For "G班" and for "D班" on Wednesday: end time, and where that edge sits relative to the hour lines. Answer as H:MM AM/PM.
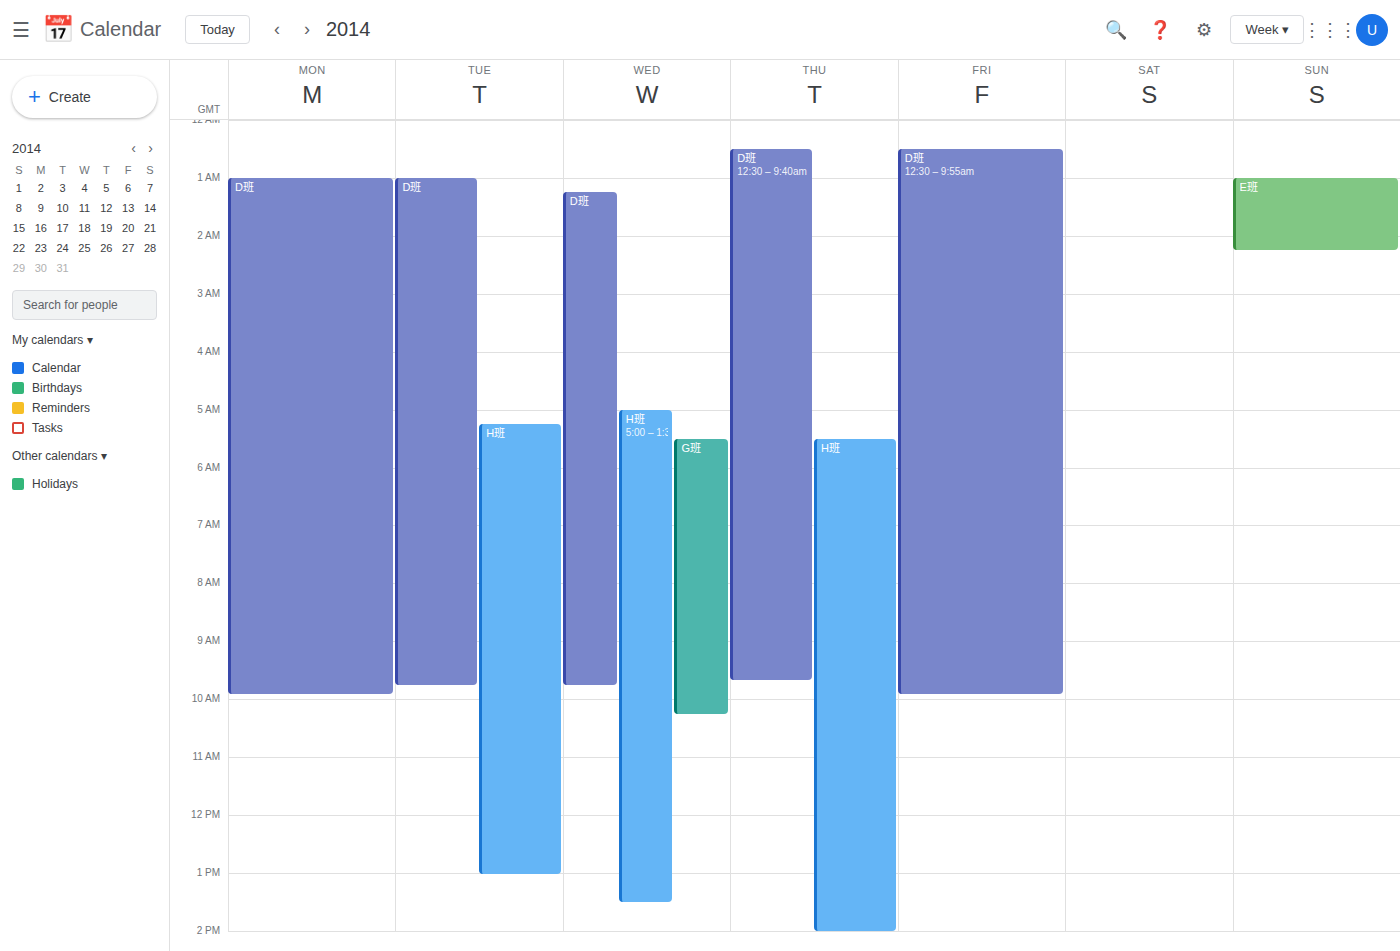
"G班": 10:15 AM, neither: a quarter of the way from the 10 AM line to the 11 AM line. "D班": 9:45 AM, neither: three quarters of the way from the 9 AM line to the 10 AM line.